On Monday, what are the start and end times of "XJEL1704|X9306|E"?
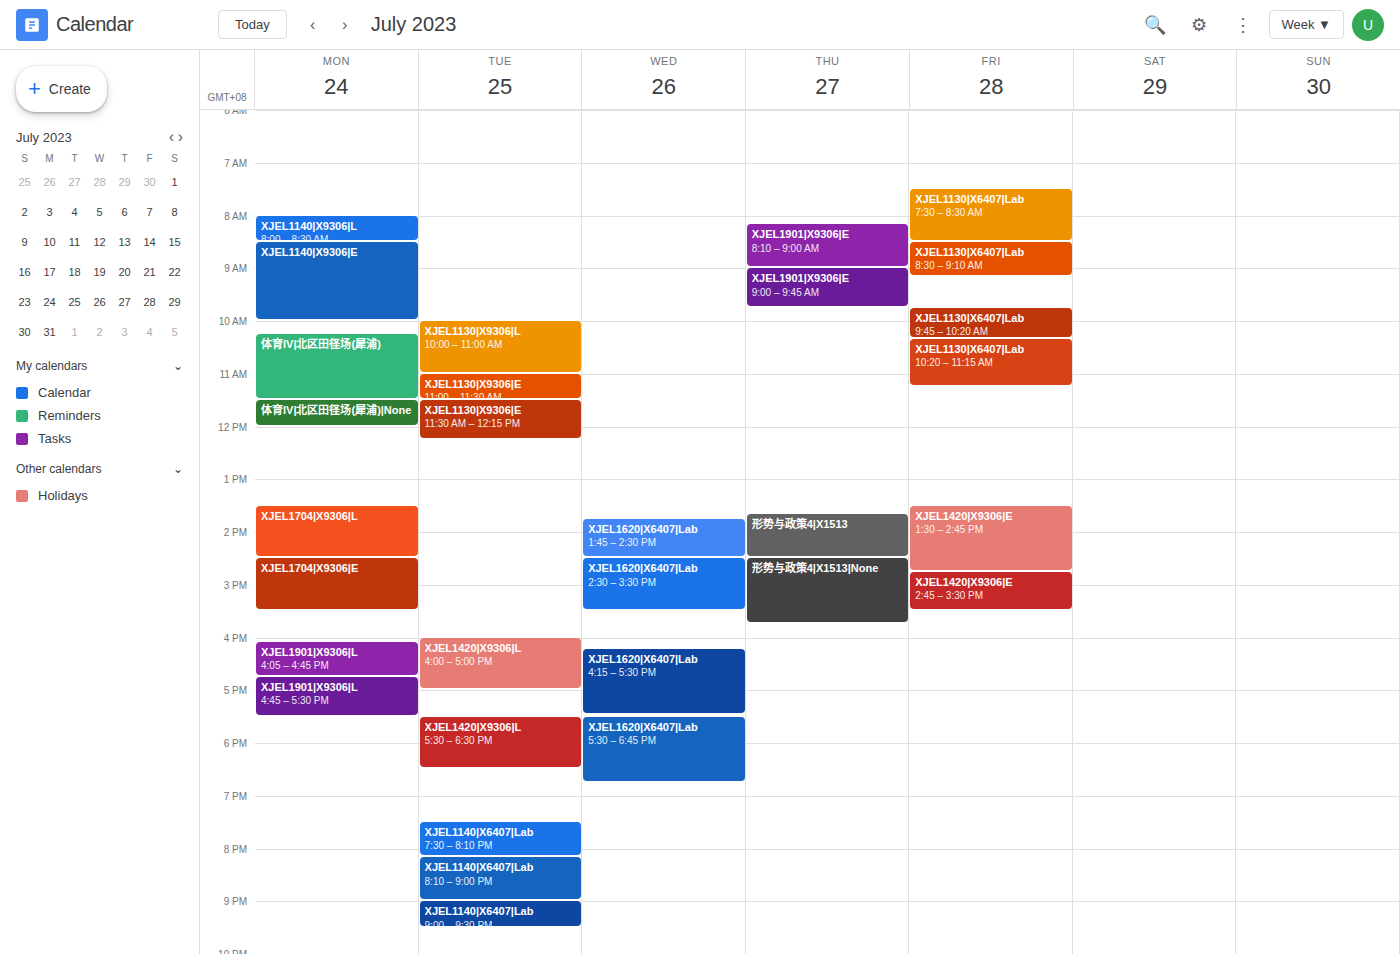
14:30 to 15:30